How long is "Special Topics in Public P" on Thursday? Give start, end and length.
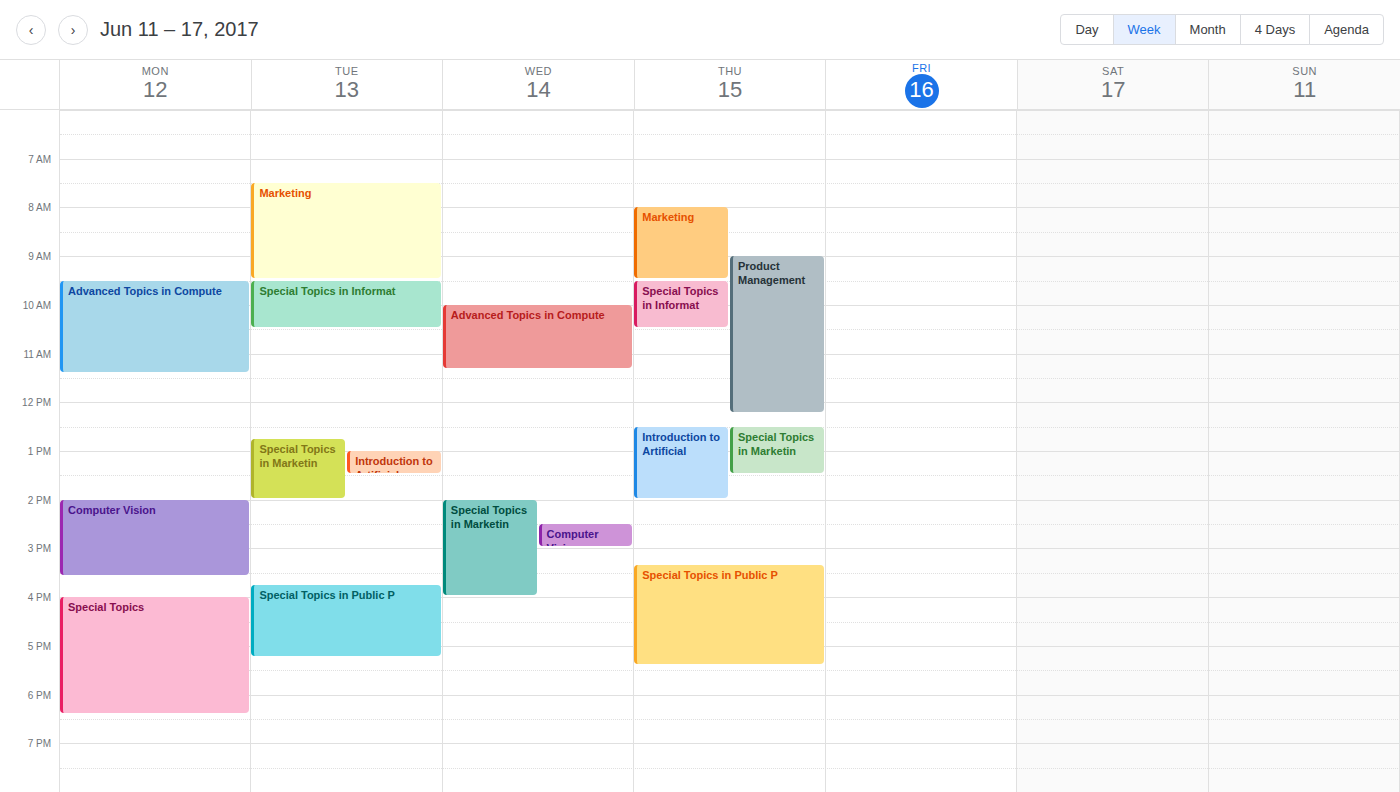
3:20 PM to 5:25 PM, 2 hours 5 minutes